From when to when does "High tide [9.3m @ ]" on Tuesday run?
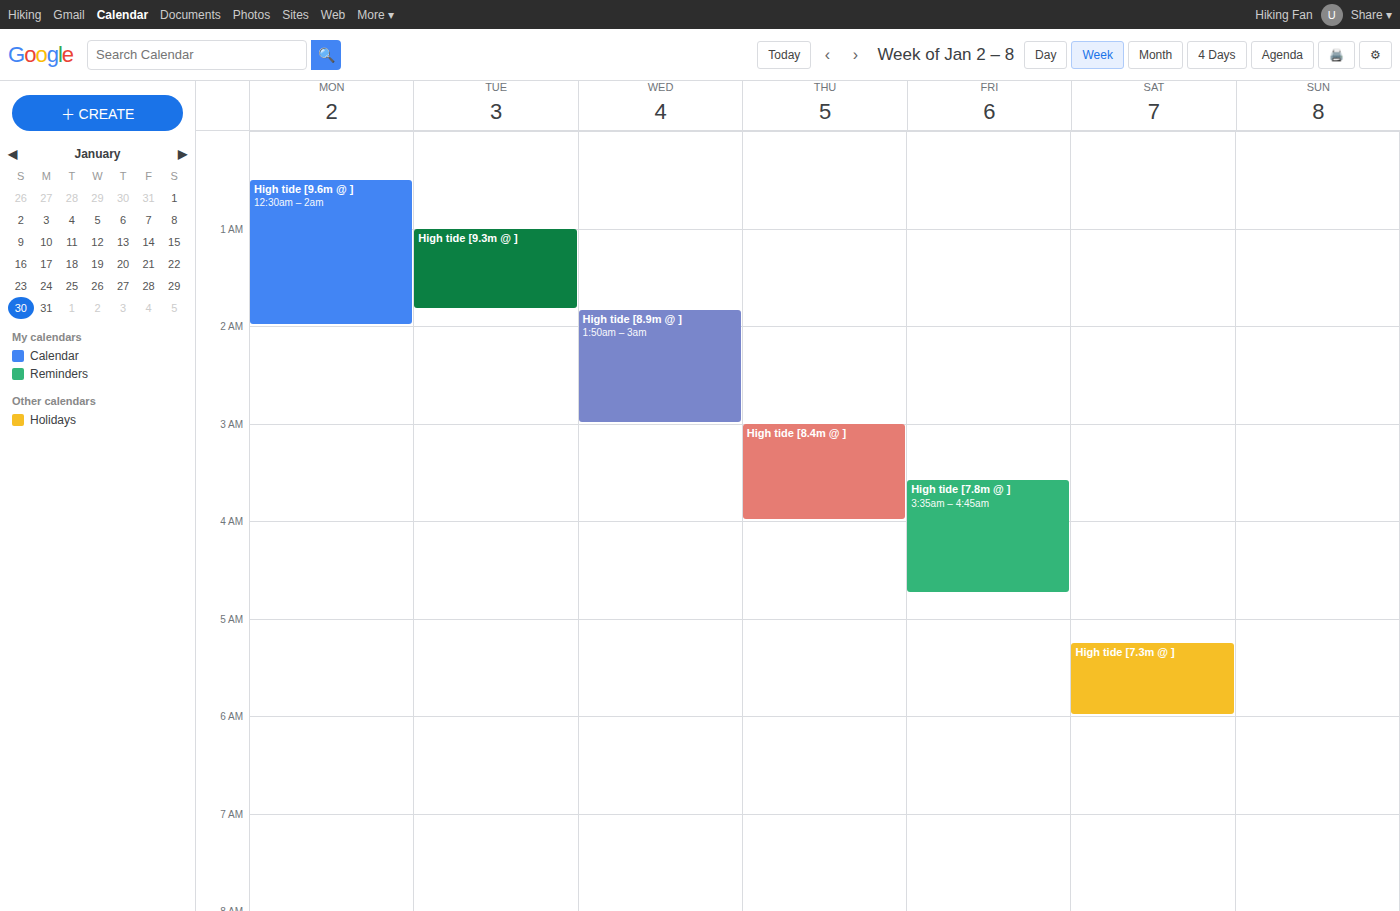
01:00 to 01:50